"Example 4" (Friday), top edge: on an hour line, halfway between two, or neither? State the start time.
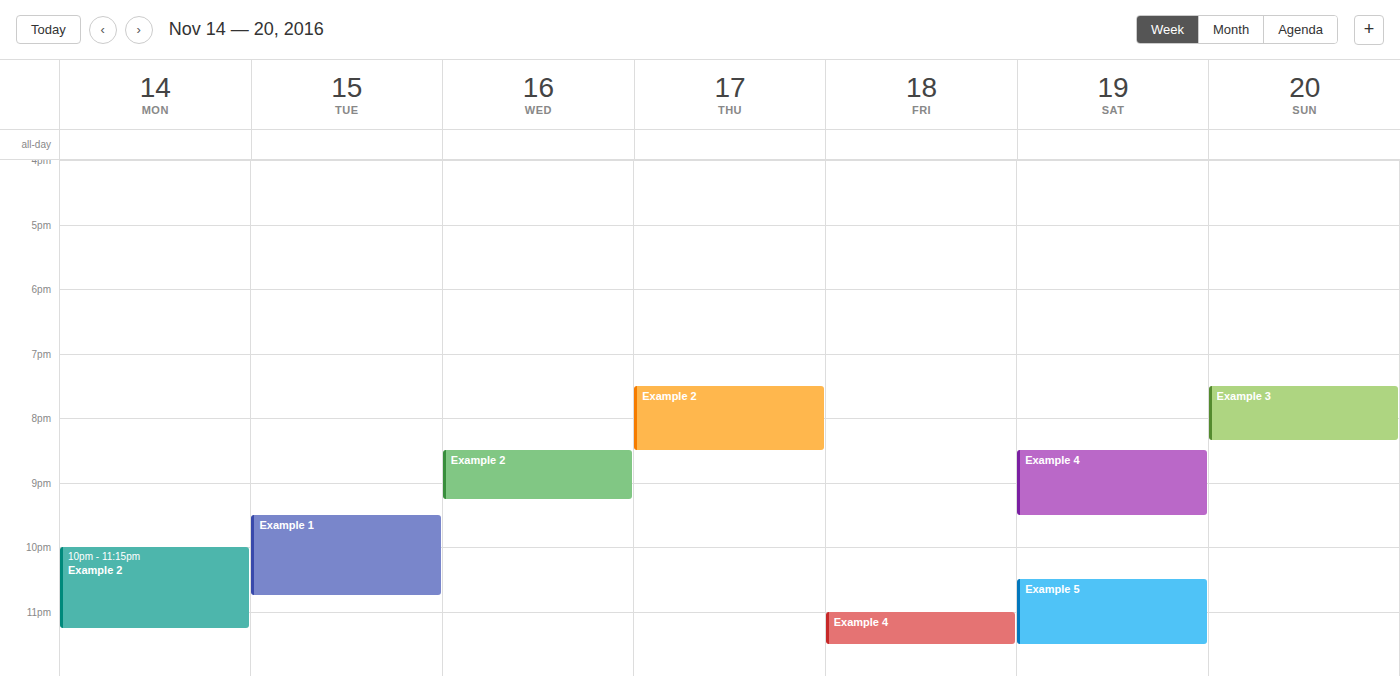
11:00 PM -- exactly on the 11 PM line.